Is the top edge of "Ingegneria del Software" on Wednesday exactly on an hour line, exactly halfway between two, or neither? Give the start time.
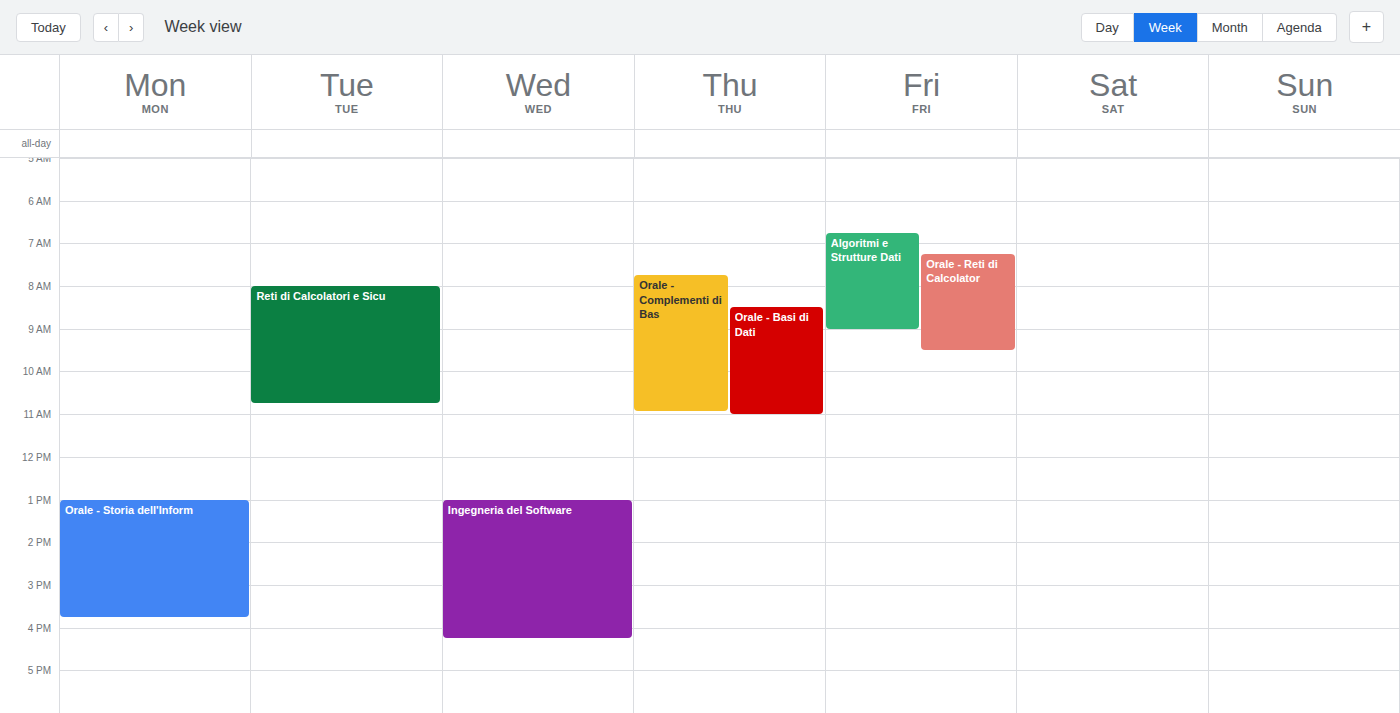
1:00 PM -- exactly on the 1 PM line.